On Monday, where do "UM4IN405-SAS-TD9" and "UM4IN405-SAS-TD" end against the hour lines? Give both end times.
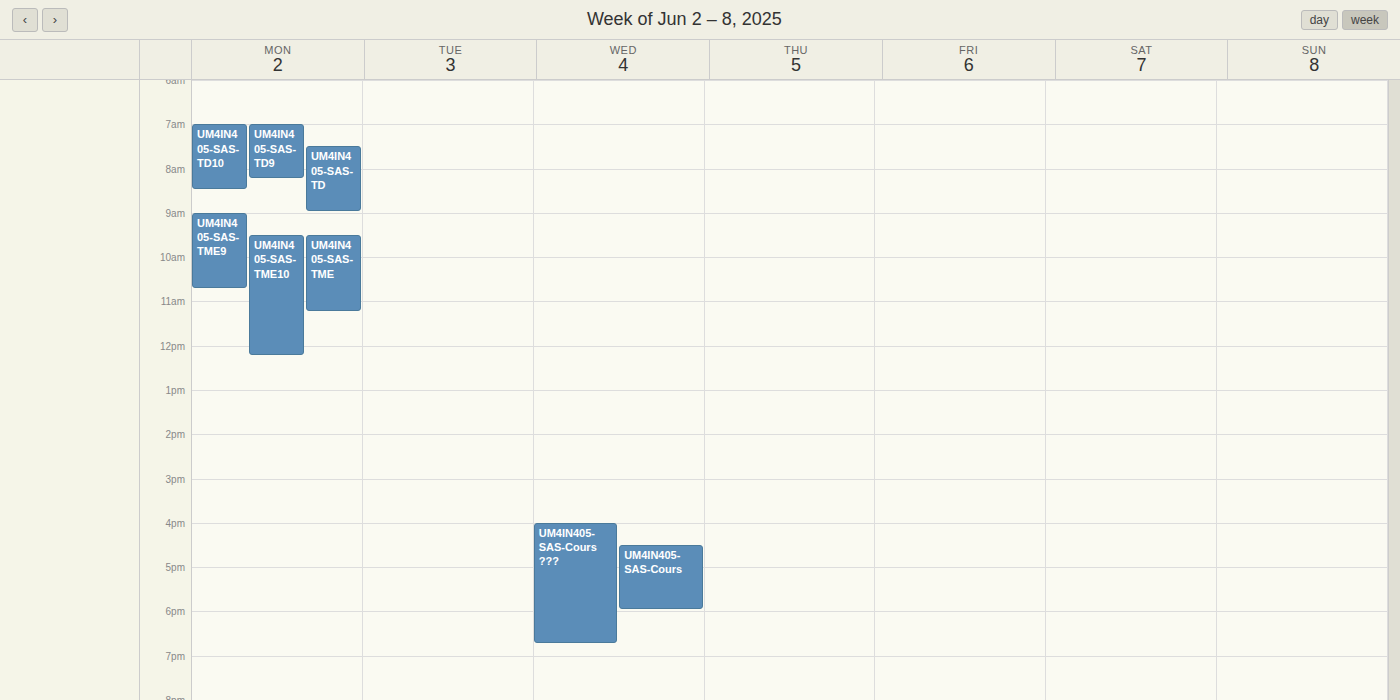
"UM4IN405-SAS-TD9": 8:15 AM, neither: a quarter of the way from the 8 AM line to the 9 AM line. "UM4IN405-SAS-TD": 9:00 AM, exactly on the 9 AM line.